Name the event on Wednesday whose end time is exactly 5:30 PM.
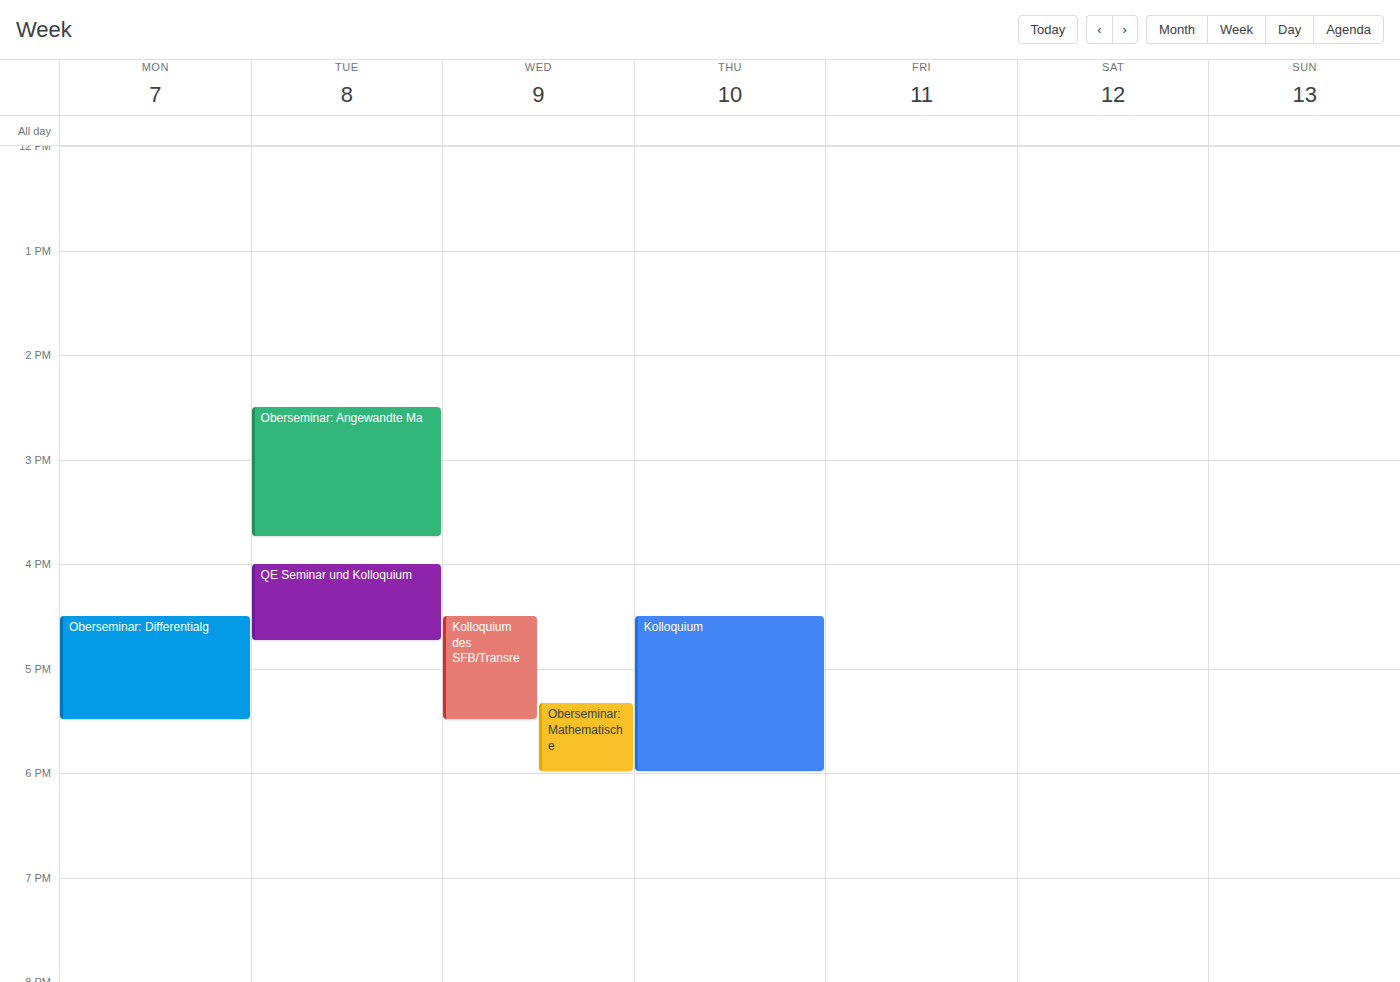
"Kolloquium des SFB/Transre"